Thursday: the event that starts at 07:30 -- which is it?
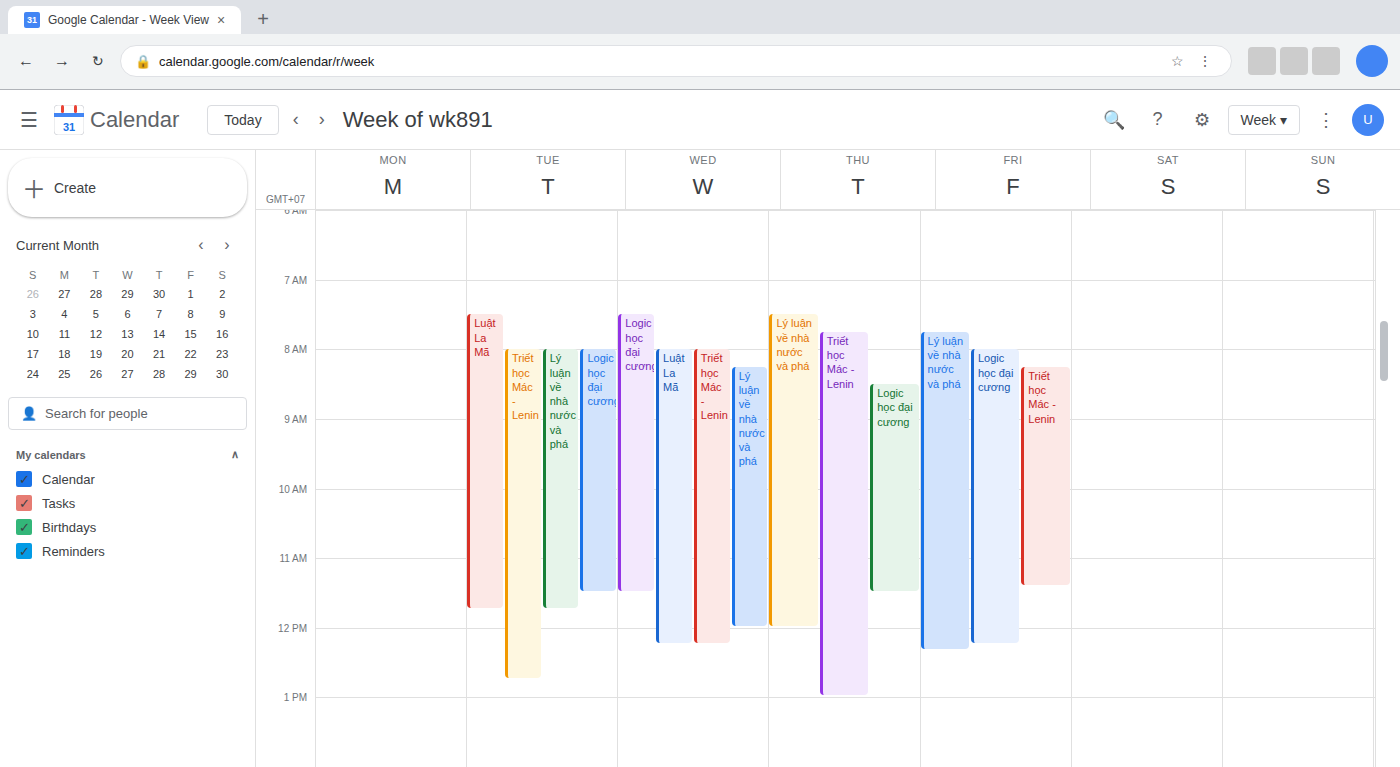
"Lý luận về nhà nước và phá"